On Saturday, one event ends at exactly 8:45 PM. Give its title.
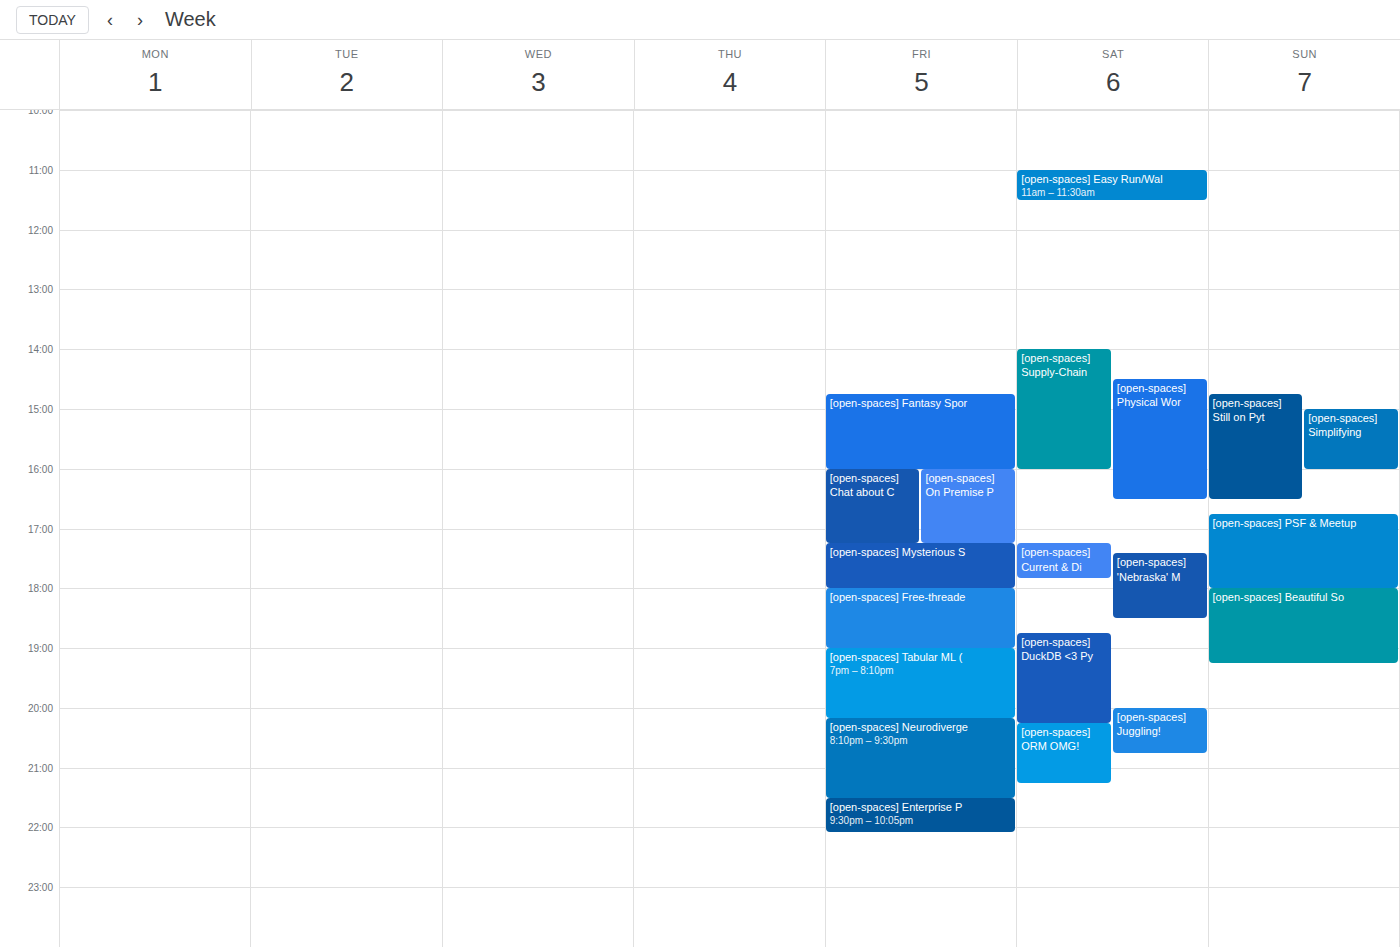
"[open-spaces] Juggling!"